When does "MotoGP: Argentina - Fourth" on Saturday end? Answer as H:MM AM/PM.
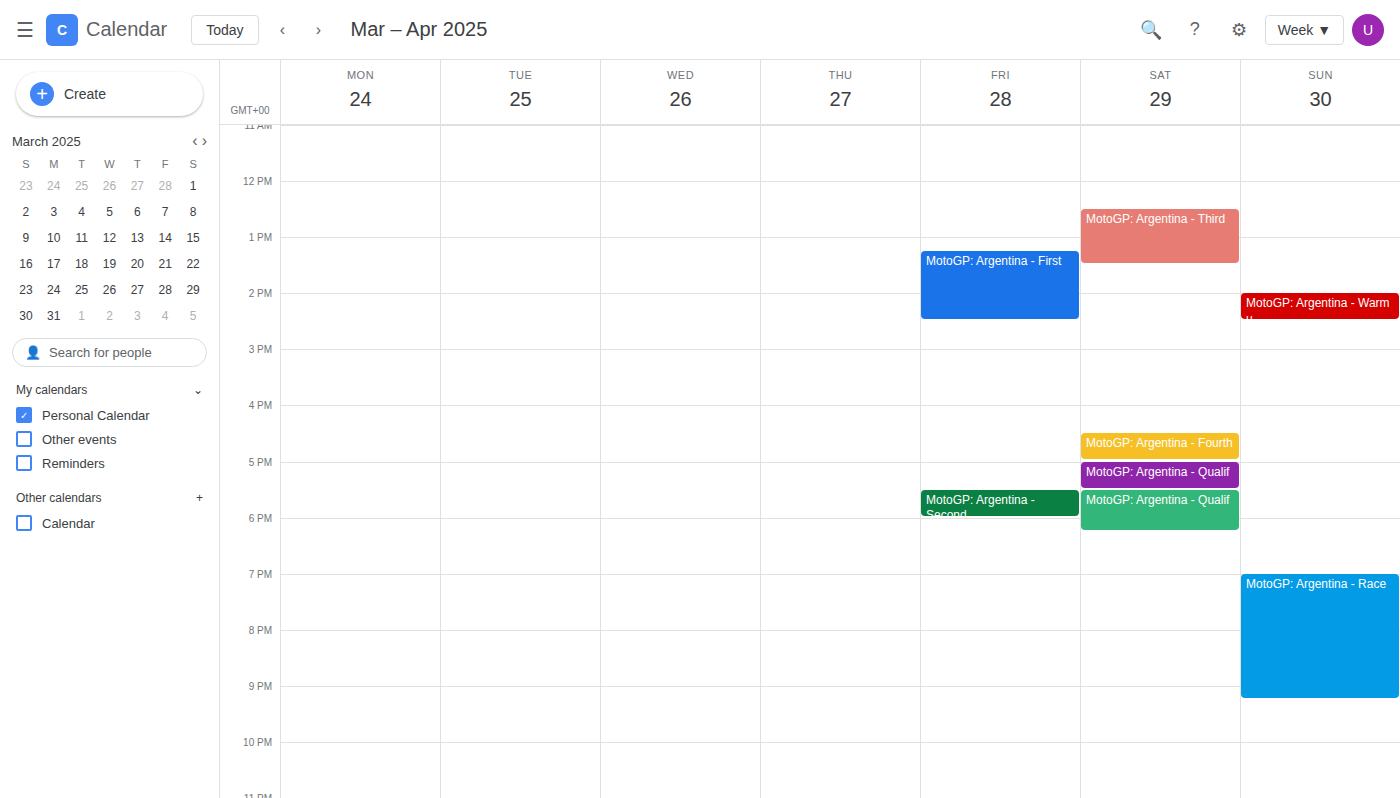
5:00 PM